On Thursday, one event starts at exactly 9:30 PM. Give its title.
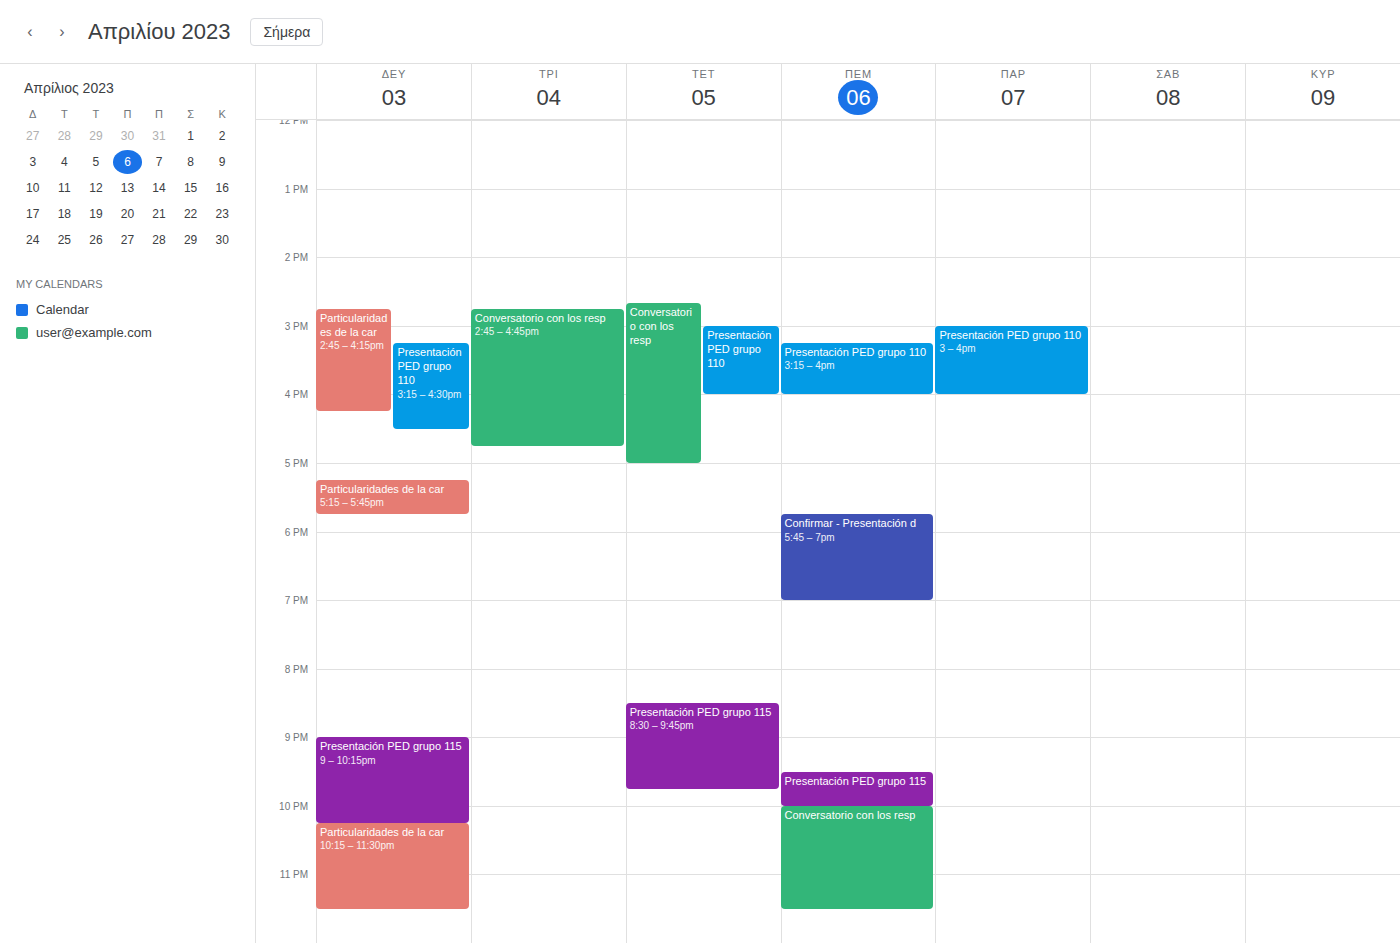
"Presentación PED grupo 115"